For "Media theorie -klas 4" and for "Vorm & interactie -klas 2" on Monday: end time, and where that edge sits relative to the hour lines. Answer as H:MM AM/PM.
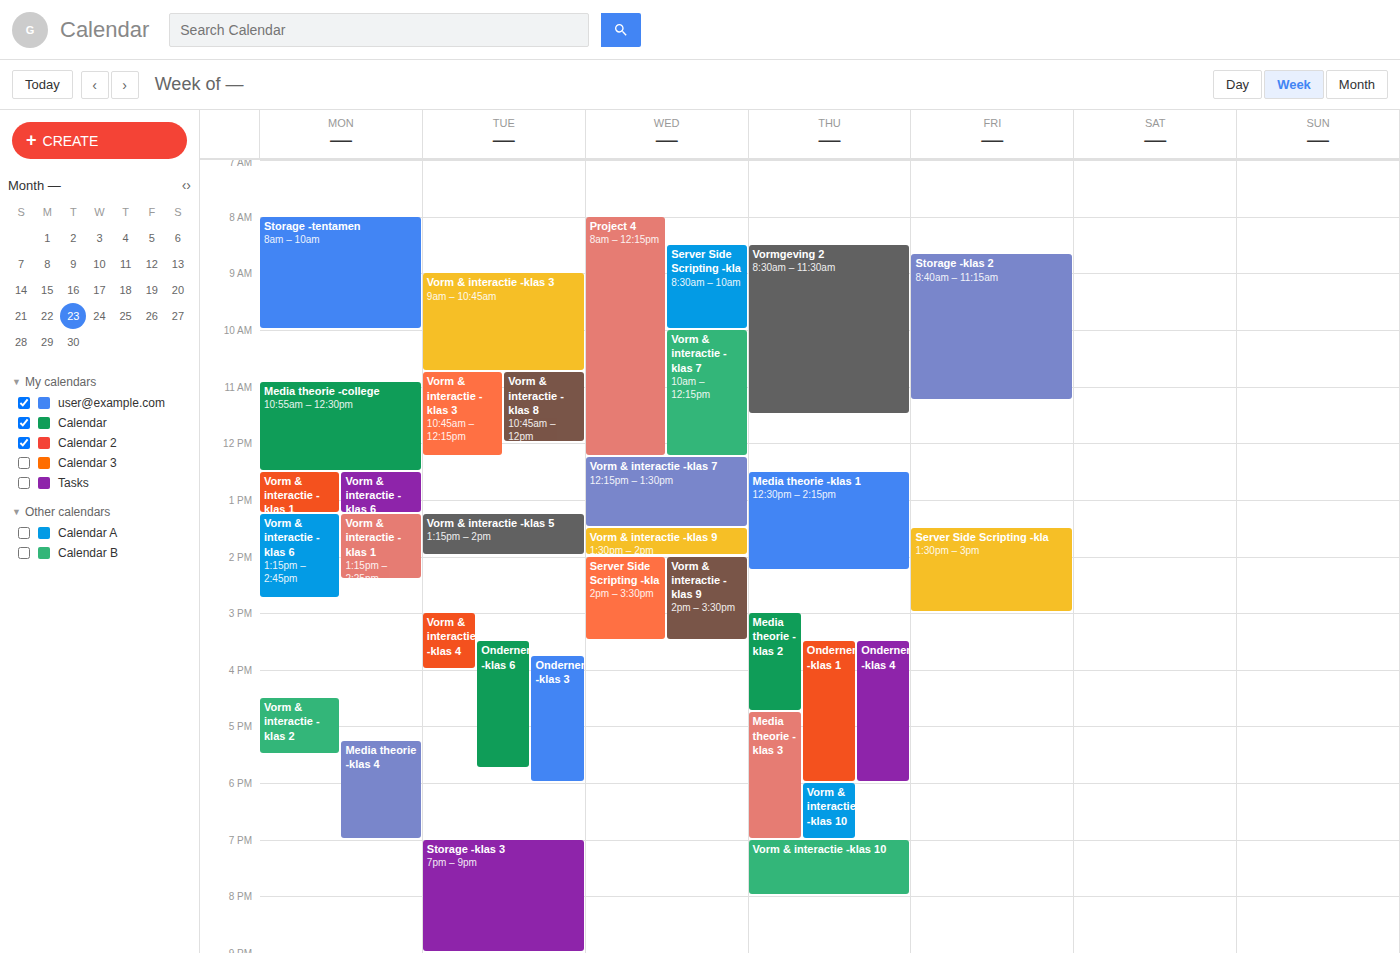
"Media theorie -klas 4": 7:00 PM, exactly on the 7 PM line. "Vorm & interactie -klas 2": 5:30 PM, halfway between the 5 PM and 6 PM lines.